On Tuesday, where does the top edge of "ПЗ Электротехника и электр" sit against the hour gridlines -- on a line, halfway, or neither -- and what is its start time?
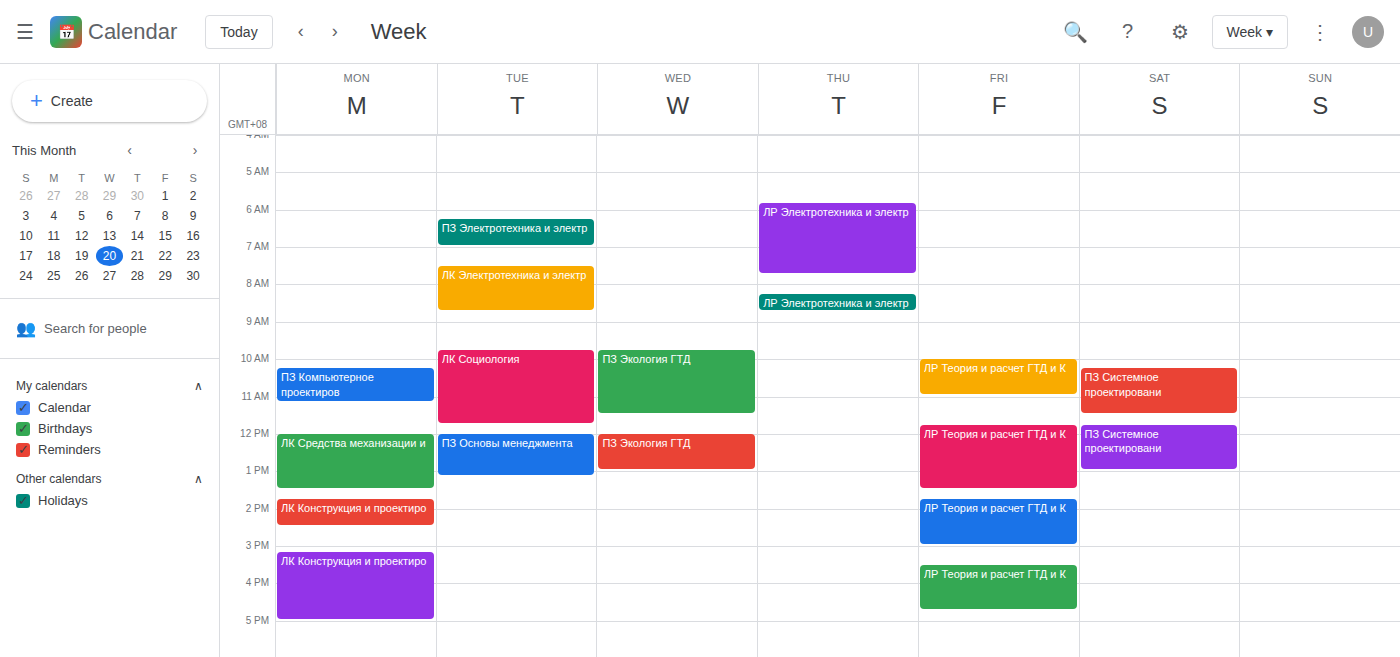
6:15 AM -- neither: a quarter of the way from the 6 AM line to the 7 AM line.